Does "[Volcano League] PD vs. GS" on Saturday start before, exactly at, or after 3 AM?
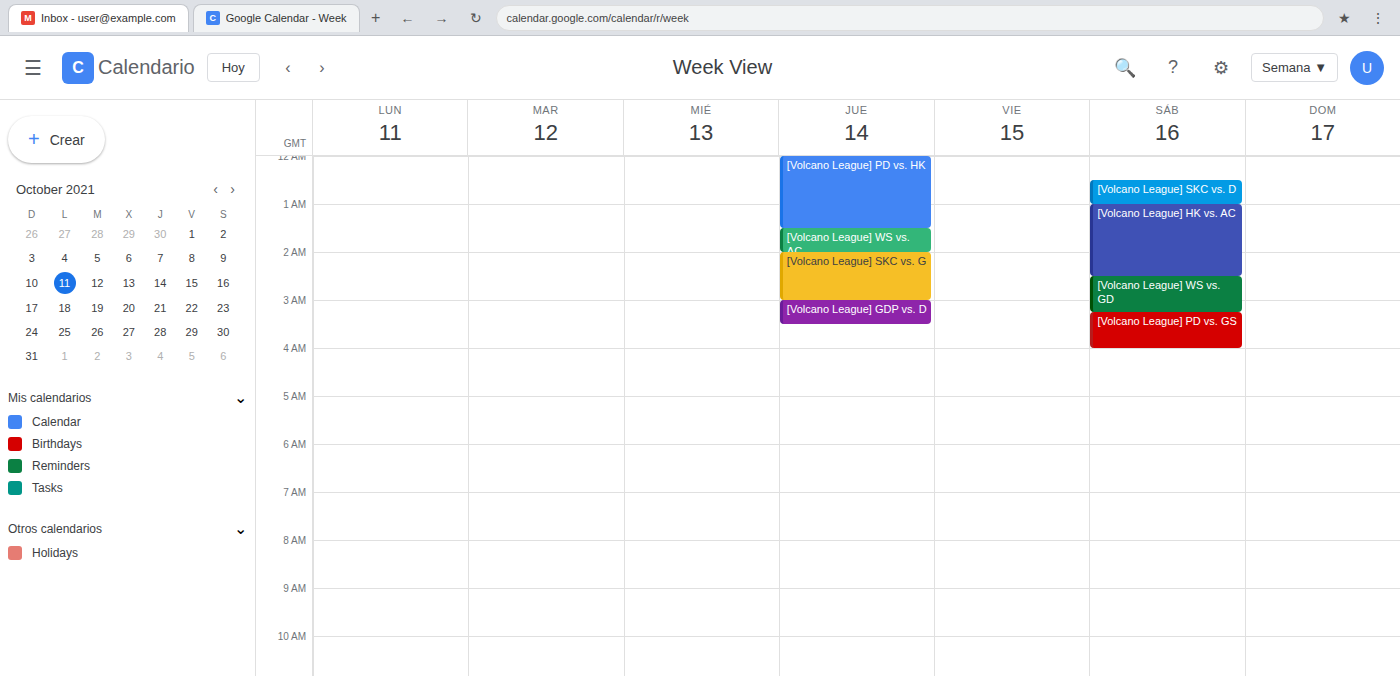
3:15 AM -- after 3 AM, 15 minutes below the 3 AM line.